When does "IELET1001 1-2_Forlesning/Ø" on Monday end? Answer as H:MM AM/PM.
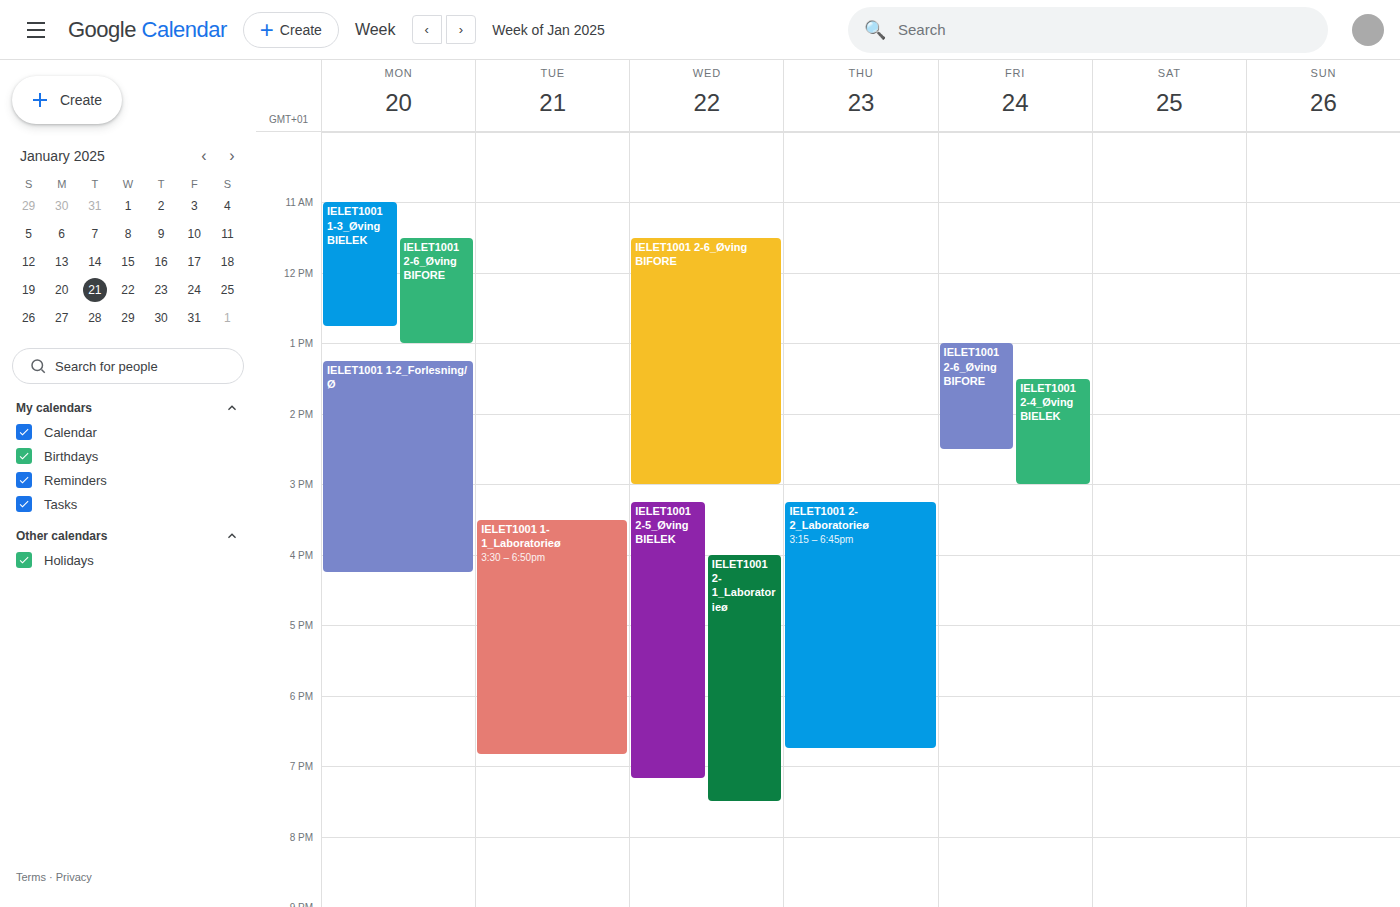
4:15 PM